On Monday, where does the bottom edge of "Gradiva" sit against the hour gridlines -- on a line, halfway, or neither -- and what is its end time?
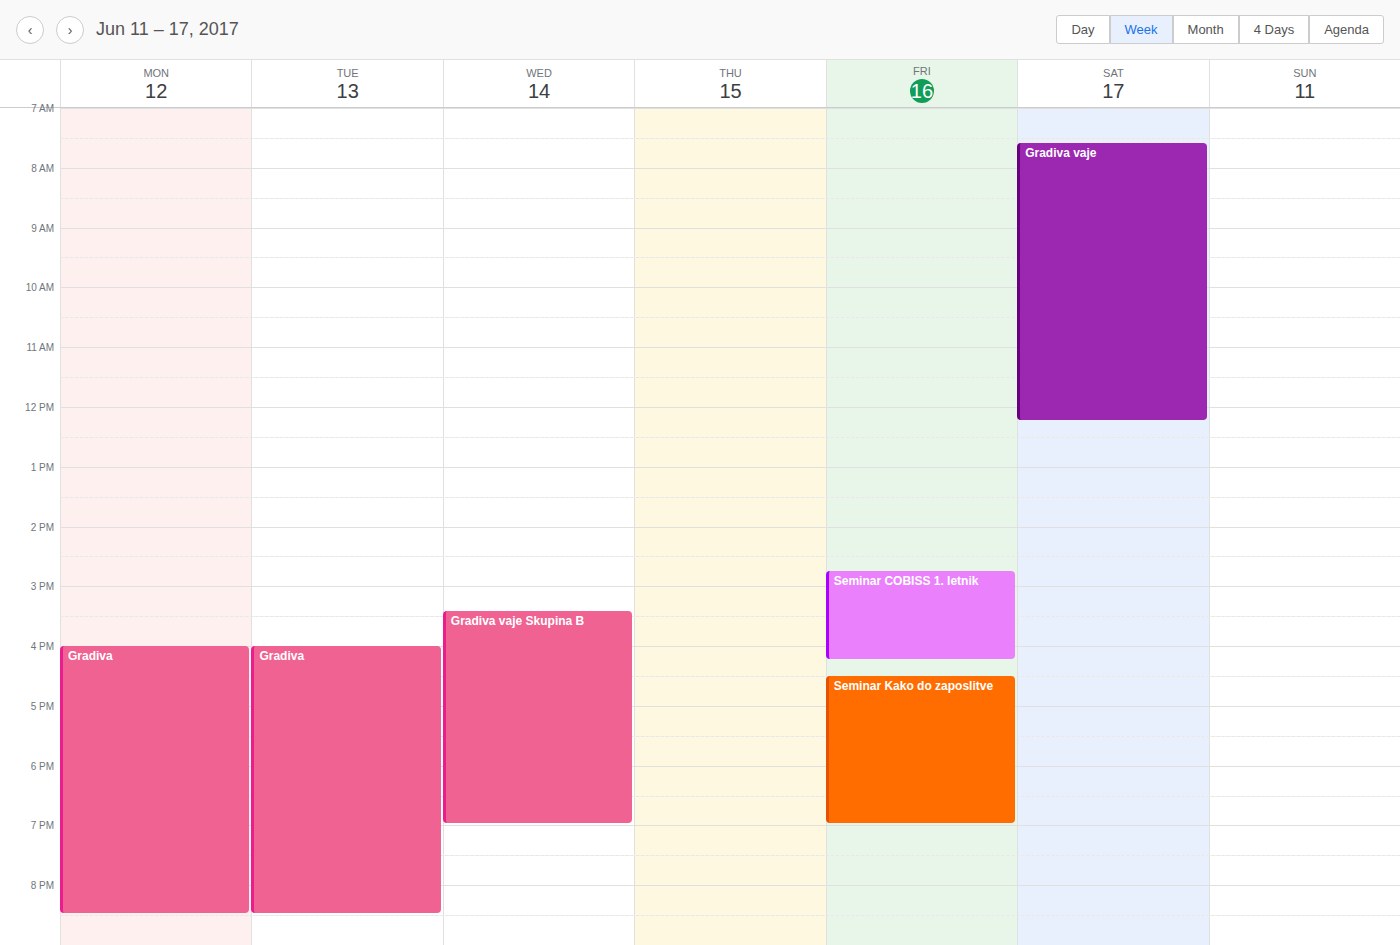
20:30 -- halfway between the 20:00 and 21:00 lines.